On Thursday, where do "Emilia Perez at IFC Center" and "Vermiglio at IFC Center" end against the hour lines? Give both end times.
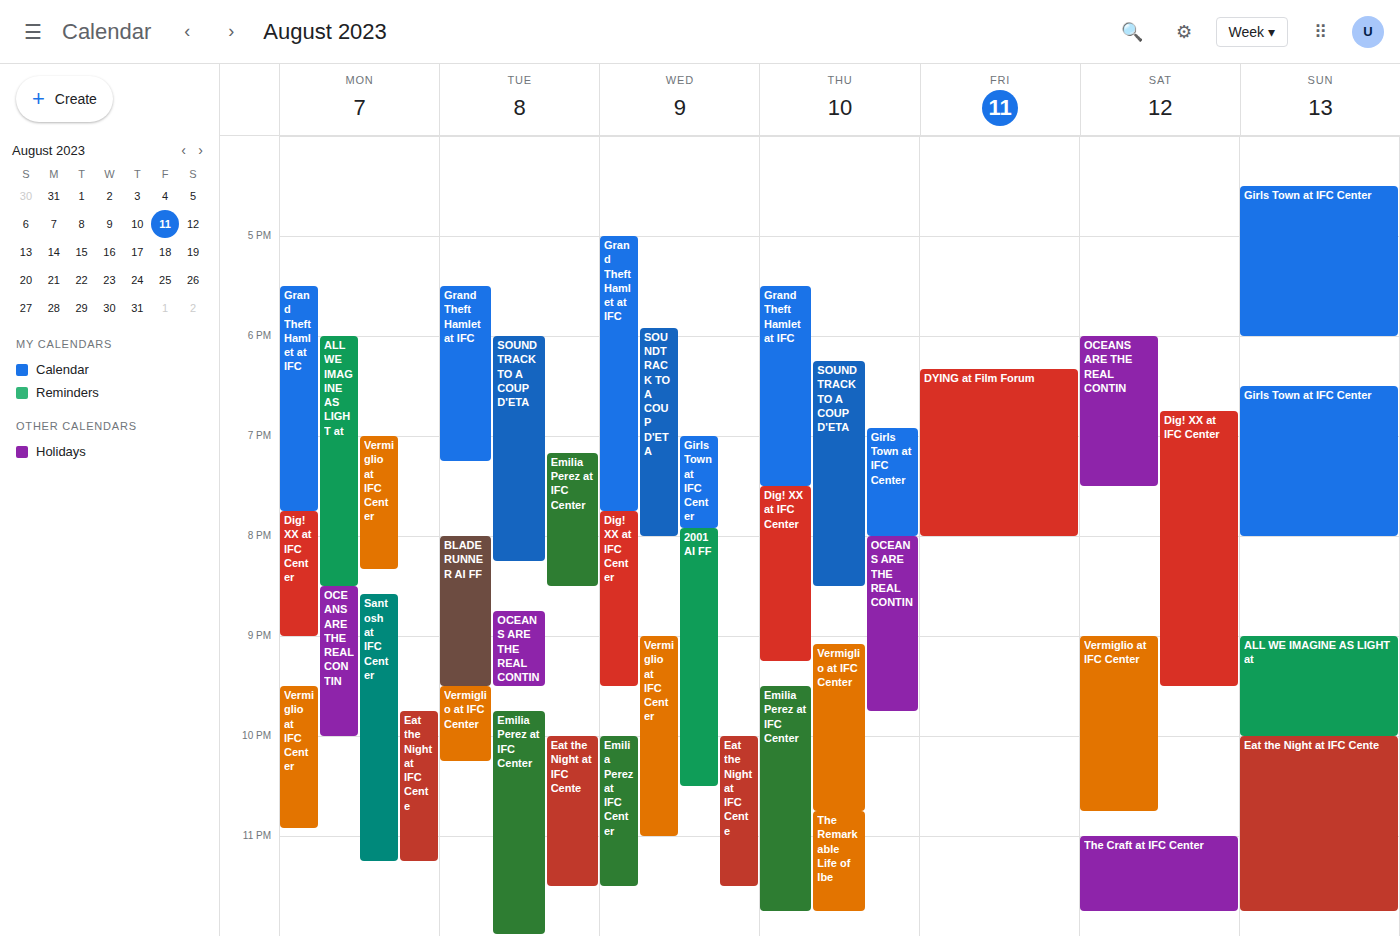
"Emilia Perez at IFC Center": 11:45 PM, neither: three quarters of the way from the 11 PM line to the 12 AM line. "Vermiglio at IFC Center": 10:45 PM, neither: three quarters of the way from the 10 PM line to the 11 PM line.